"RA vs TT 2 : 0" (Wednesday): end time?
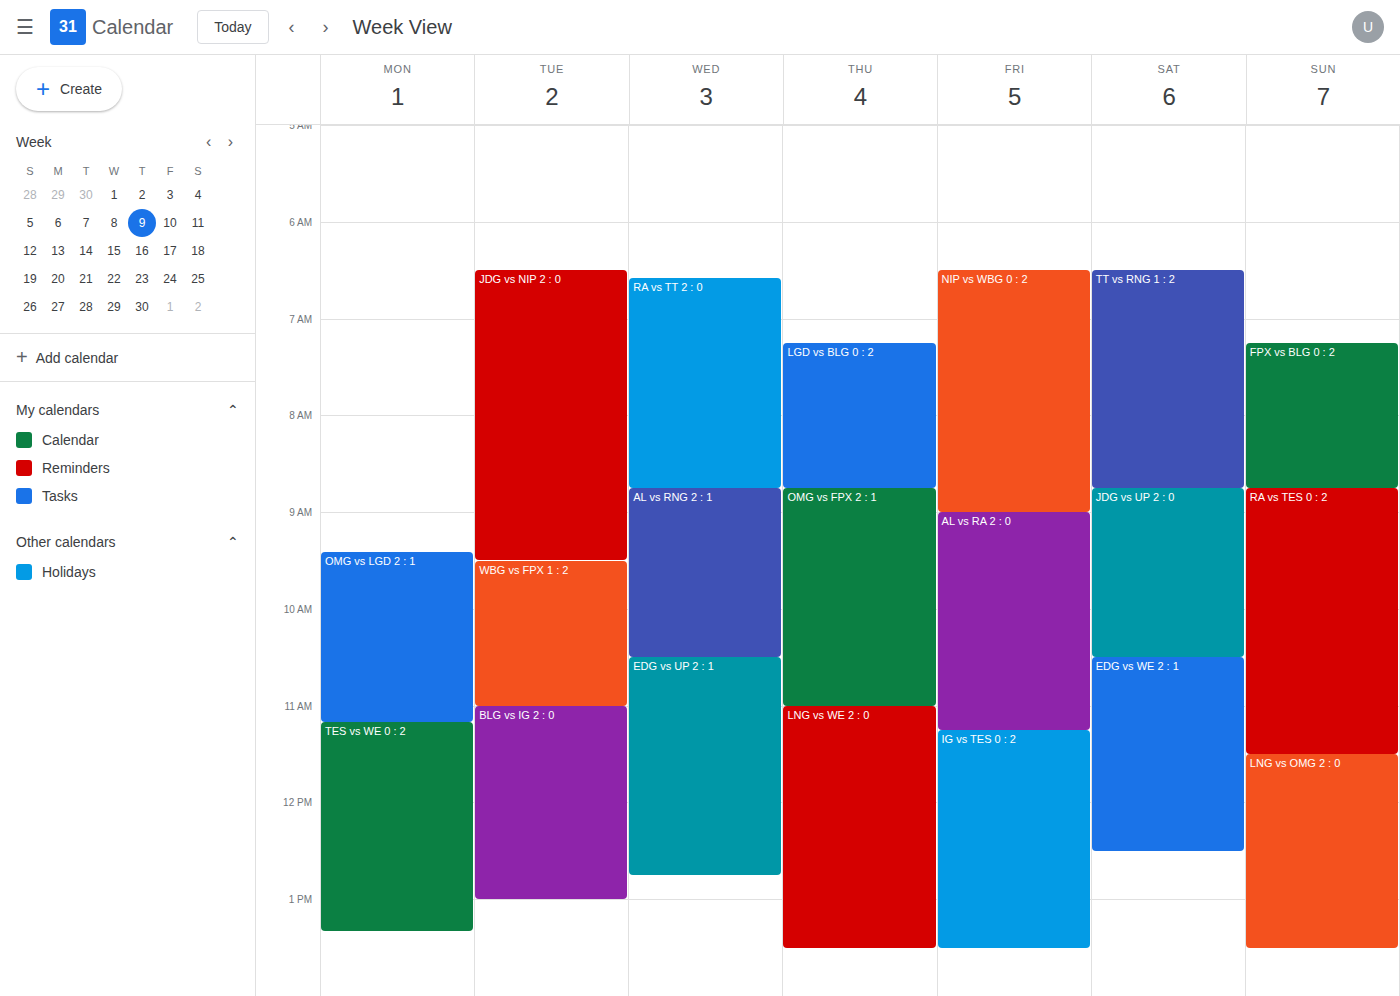
8:45 AM